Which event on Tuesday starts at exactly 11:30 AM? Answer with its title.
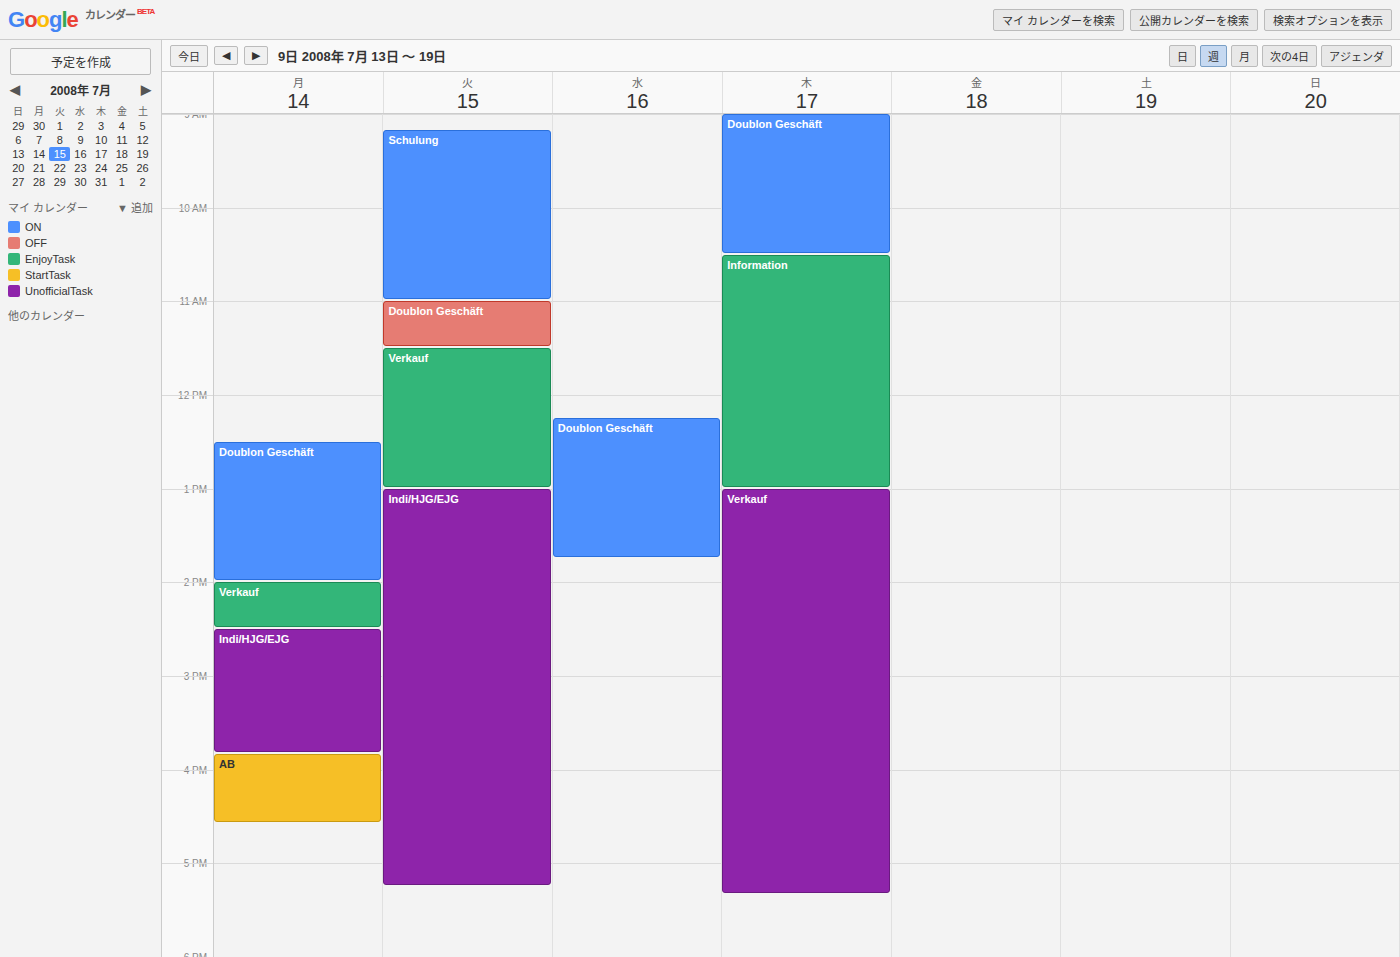
"Verkauf"